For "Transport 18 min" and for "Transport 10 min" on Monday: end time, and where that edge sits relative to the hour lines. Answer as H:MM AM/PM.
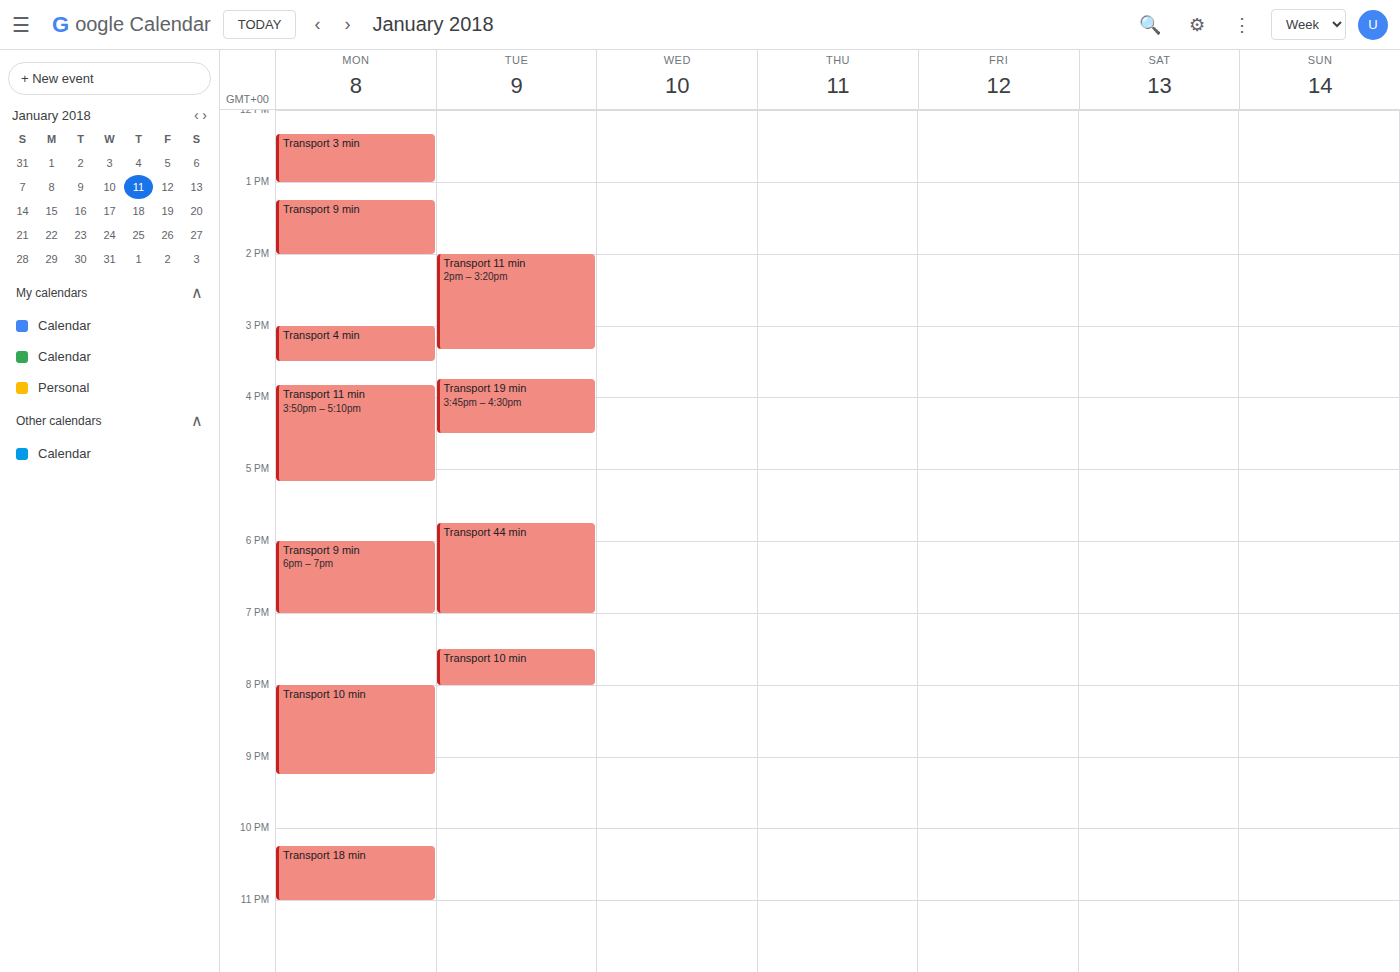
"Transport 18 min": 11:00 PM, exactly on the 11 PM line. "Transport 10 min": 9:15 PM, neither: a quarter of the way from the 9 PM line to the 10 PM line.